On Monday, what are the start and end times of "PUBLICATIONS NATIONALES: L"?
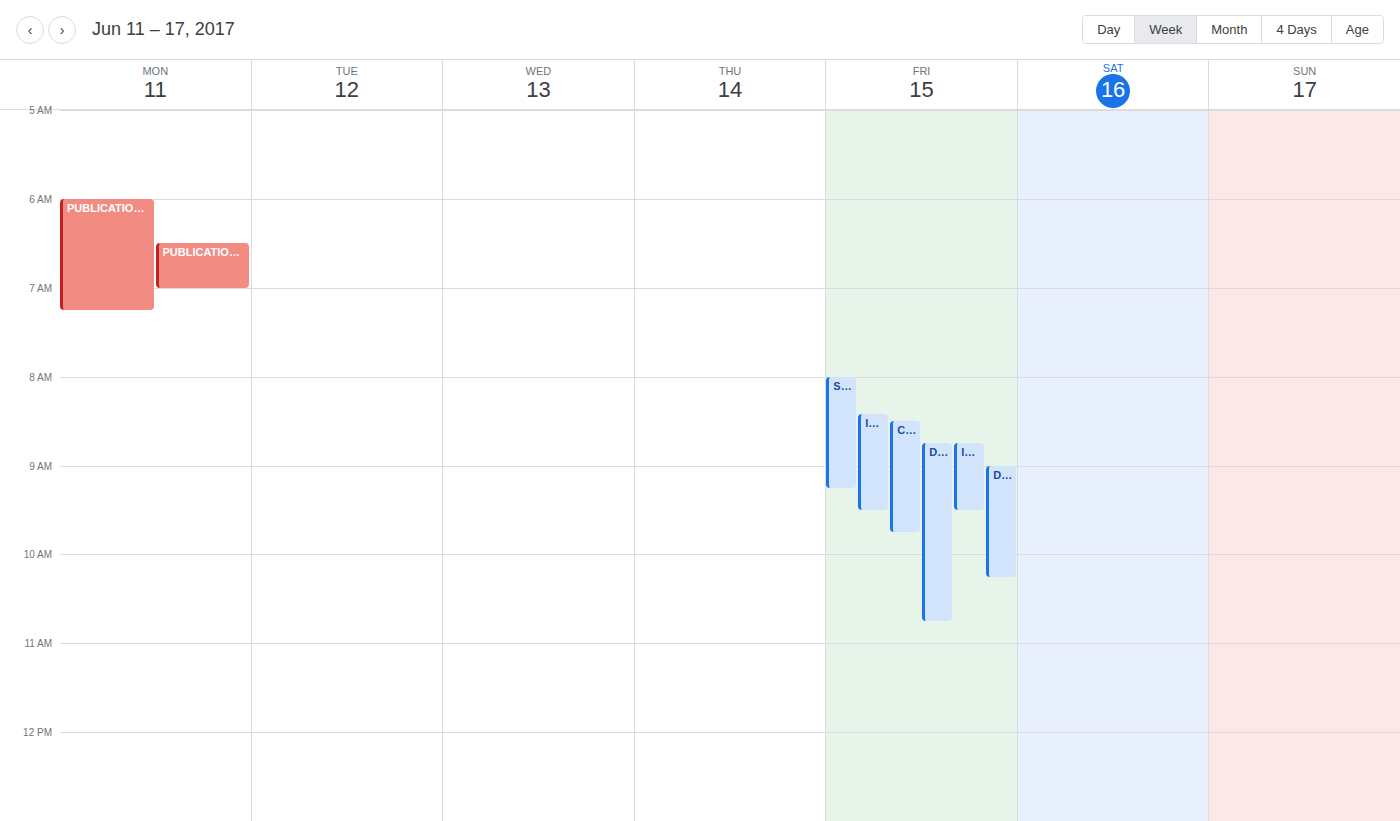
06:00 to 07:15